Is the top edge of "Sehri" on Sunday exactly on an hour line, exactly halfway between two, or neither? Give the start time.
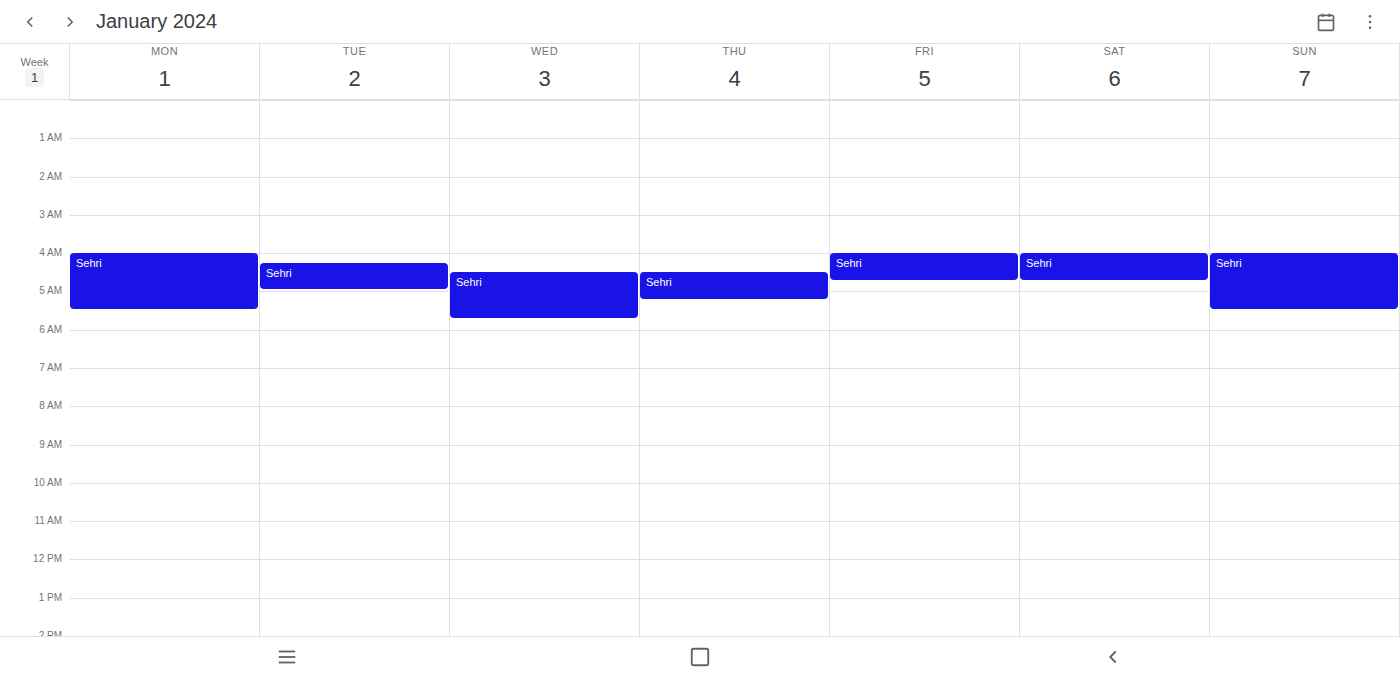
4:00 AM -- exactly on the 4 AM line.